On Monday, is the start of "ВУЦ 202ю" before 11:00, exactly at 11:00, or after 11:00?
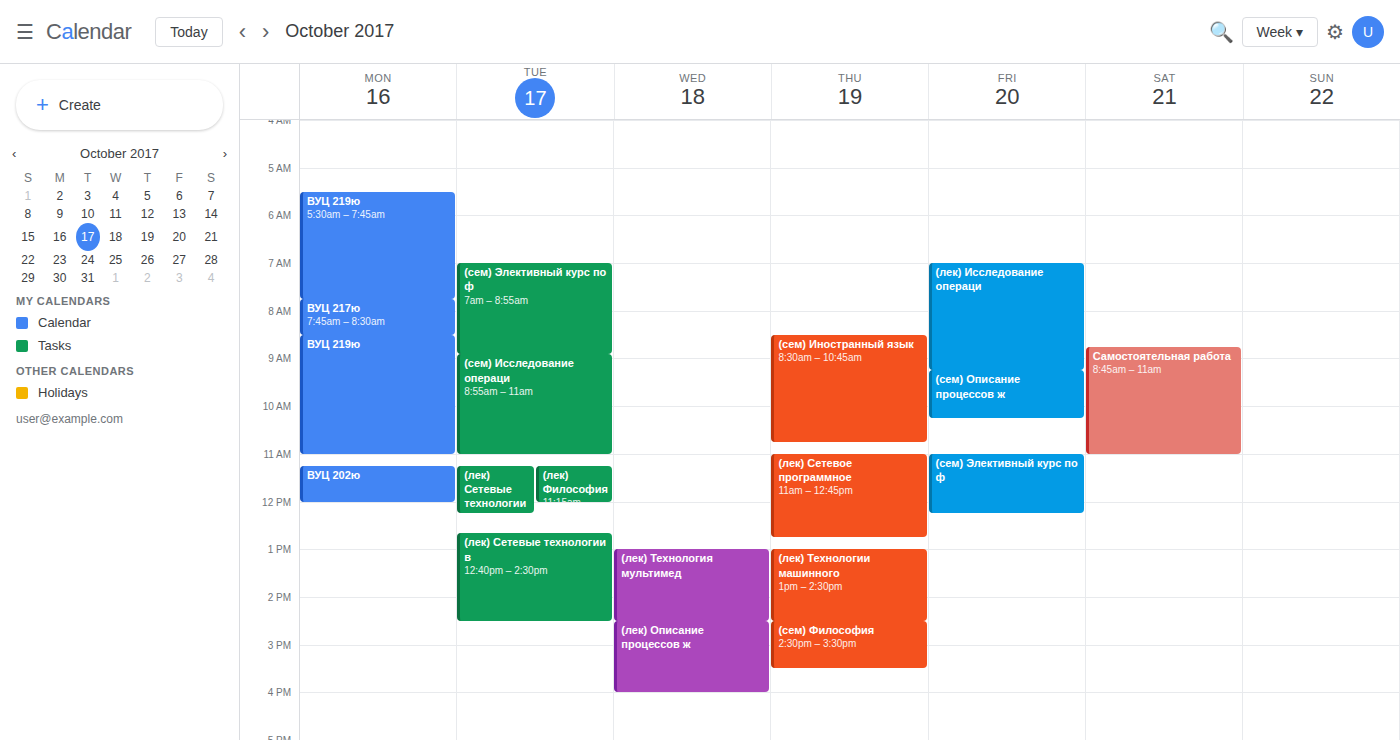
11:15 -- after 11:00, 15 minutes below the 11:00 line.